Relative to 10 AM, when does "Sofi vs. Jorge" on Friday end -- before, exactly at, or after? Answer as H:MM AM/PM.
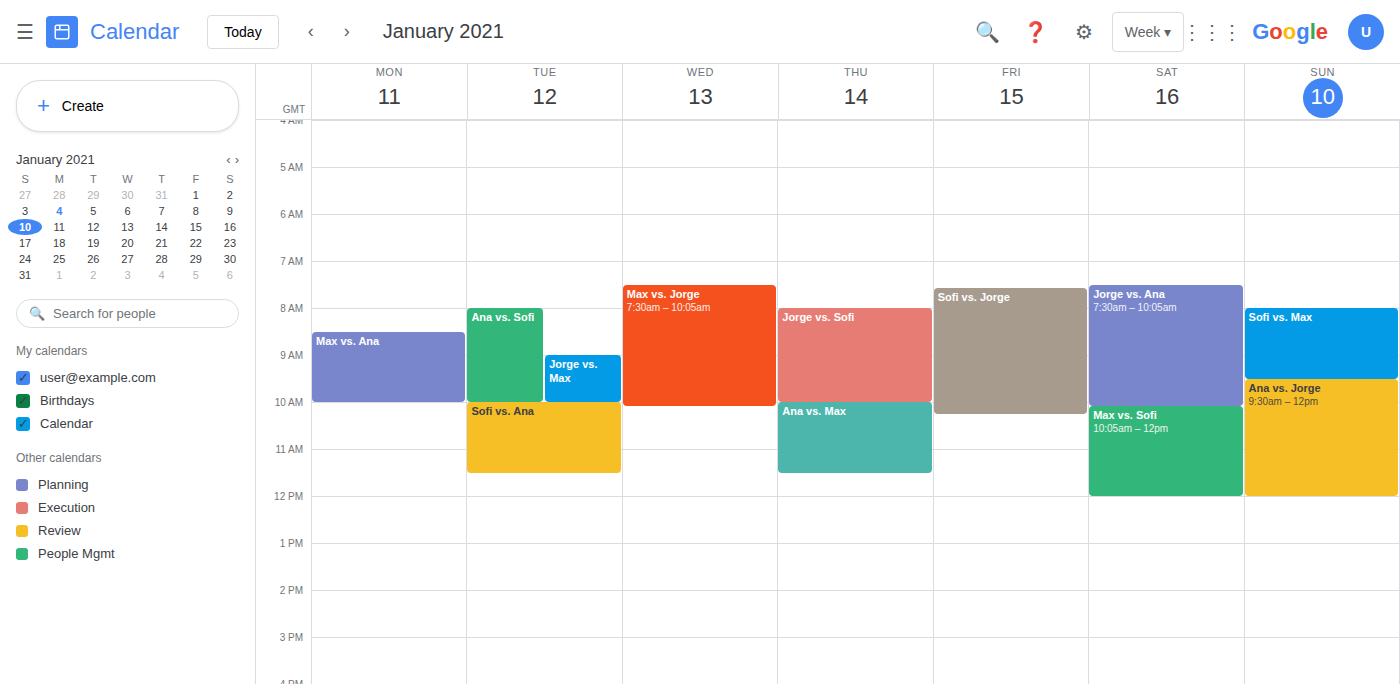
10:15 AM -- after 10 AM, 15 minutes below the 10 AM line.